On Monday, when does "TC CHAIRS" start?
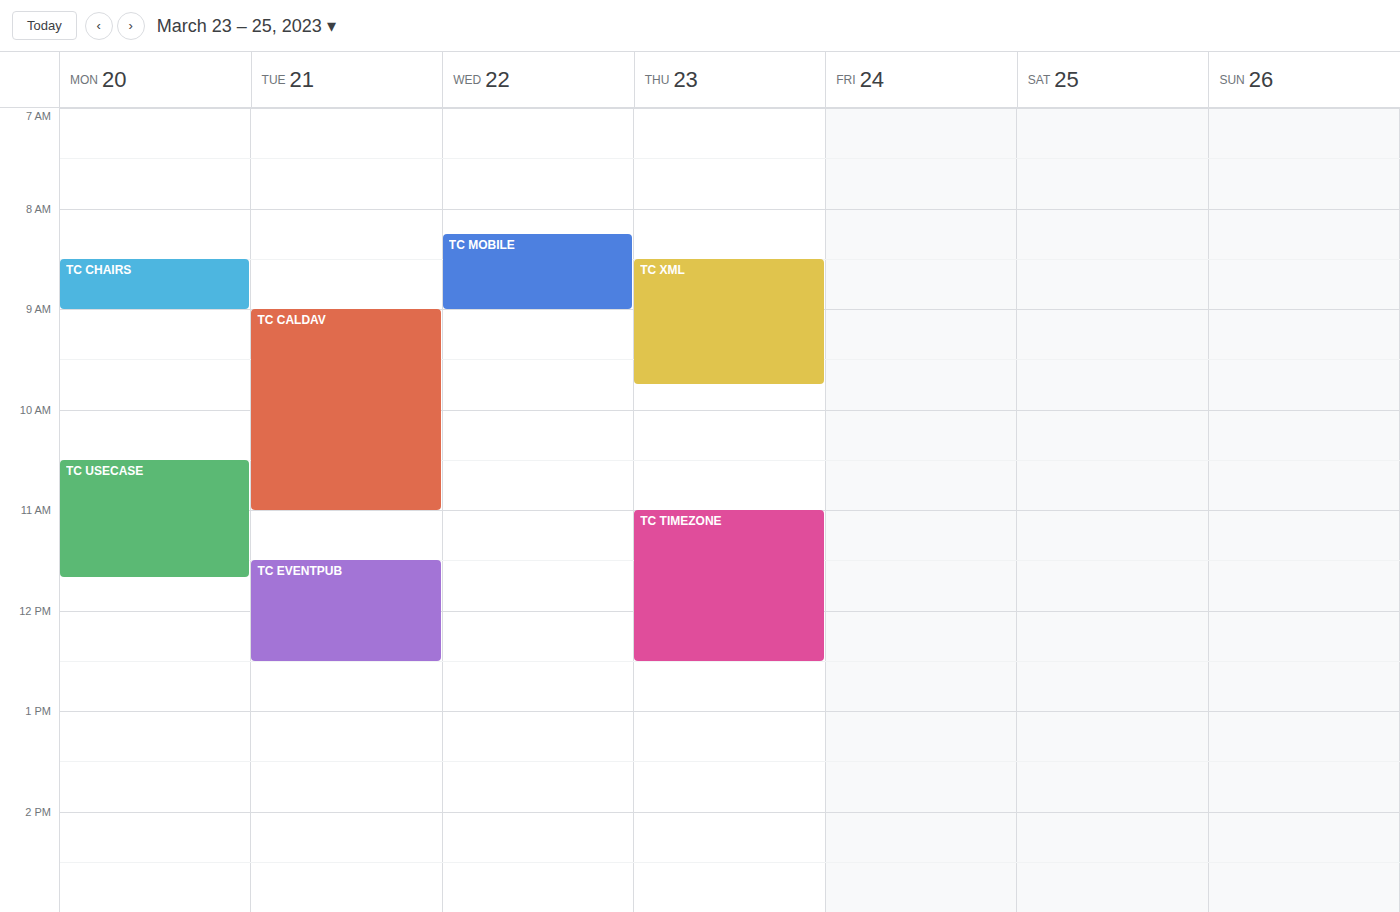
8:30 AM